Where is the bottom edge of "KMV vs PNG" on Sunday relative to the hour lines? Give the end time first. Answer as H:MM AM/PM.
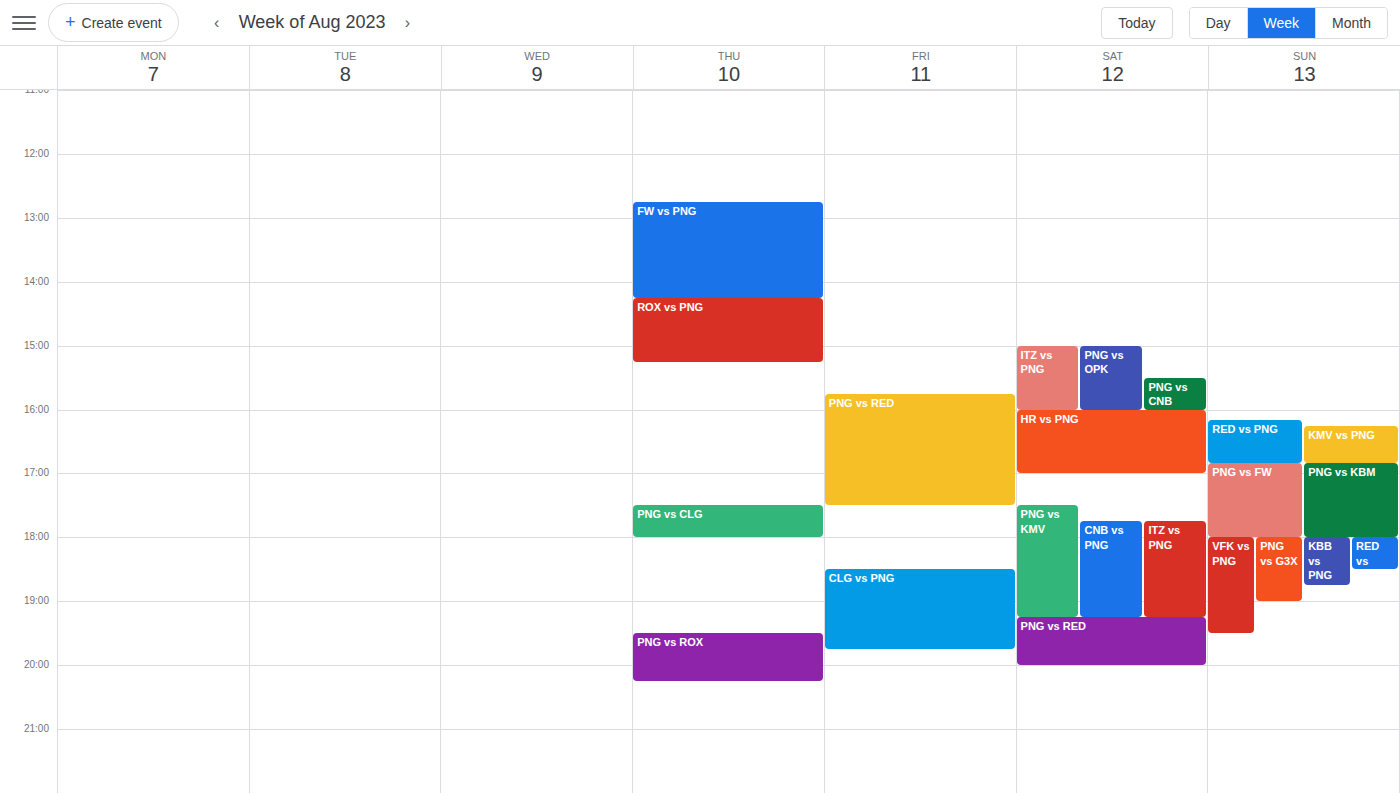
4:50 PM -- neither: 50 minutes below the 4 PM line and 10 minutes above the 5 PM line.